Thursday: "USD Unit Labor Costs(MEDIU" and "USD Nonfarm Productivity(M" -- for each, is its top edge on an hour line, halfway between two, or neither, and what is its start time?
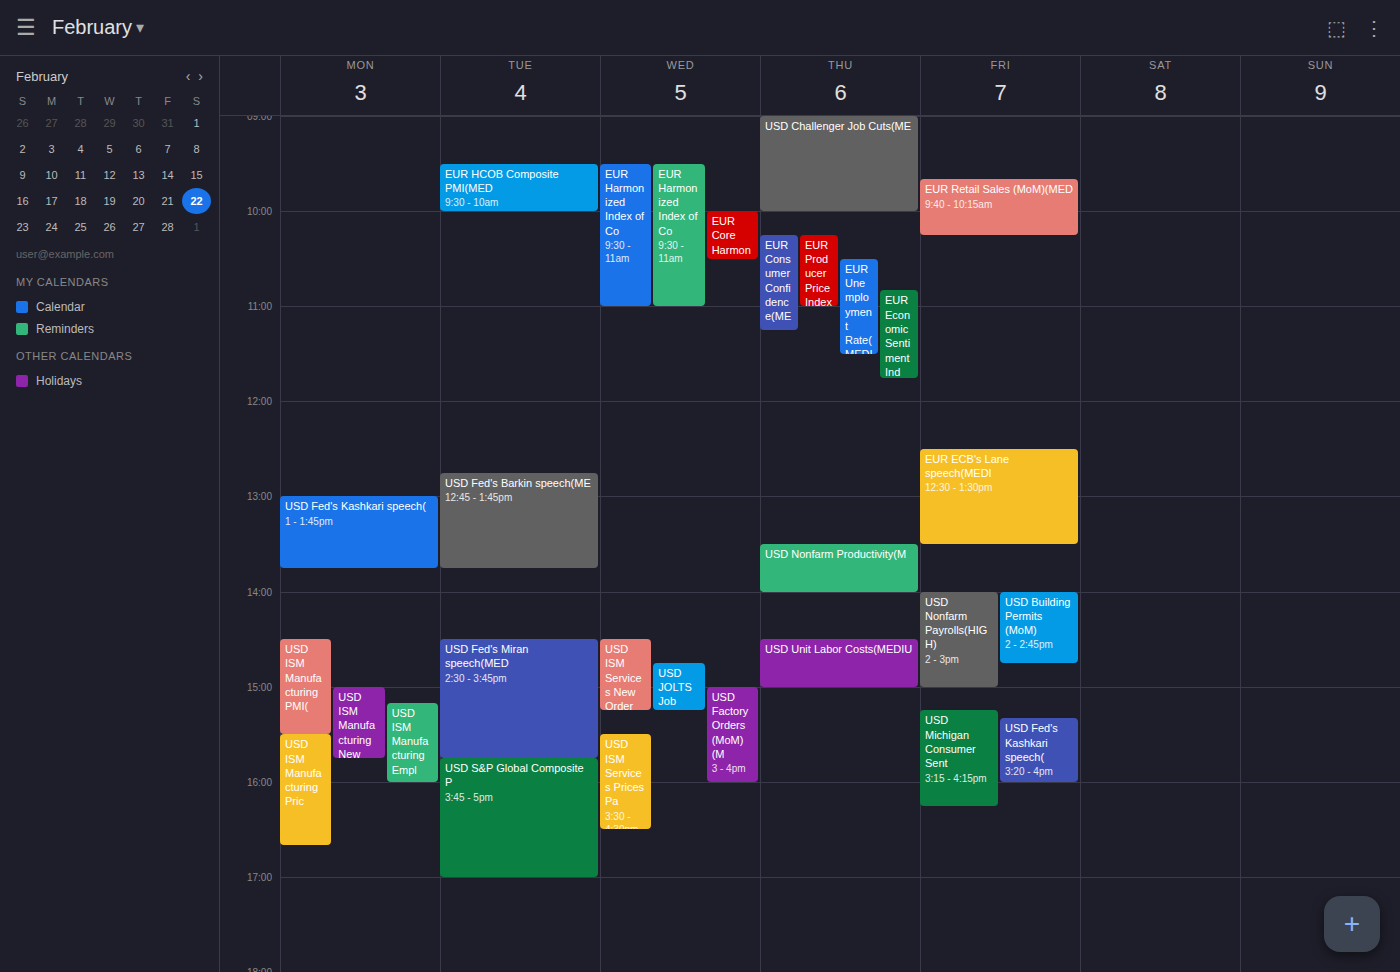
"USD Unit Labor Costs(MEDIU": 14:30, halfway between the 14:00 and 15:00 lines. "USD Nonfarm Productivity(M": 13:30, halfway between the 13:00 and 14:00 lines.